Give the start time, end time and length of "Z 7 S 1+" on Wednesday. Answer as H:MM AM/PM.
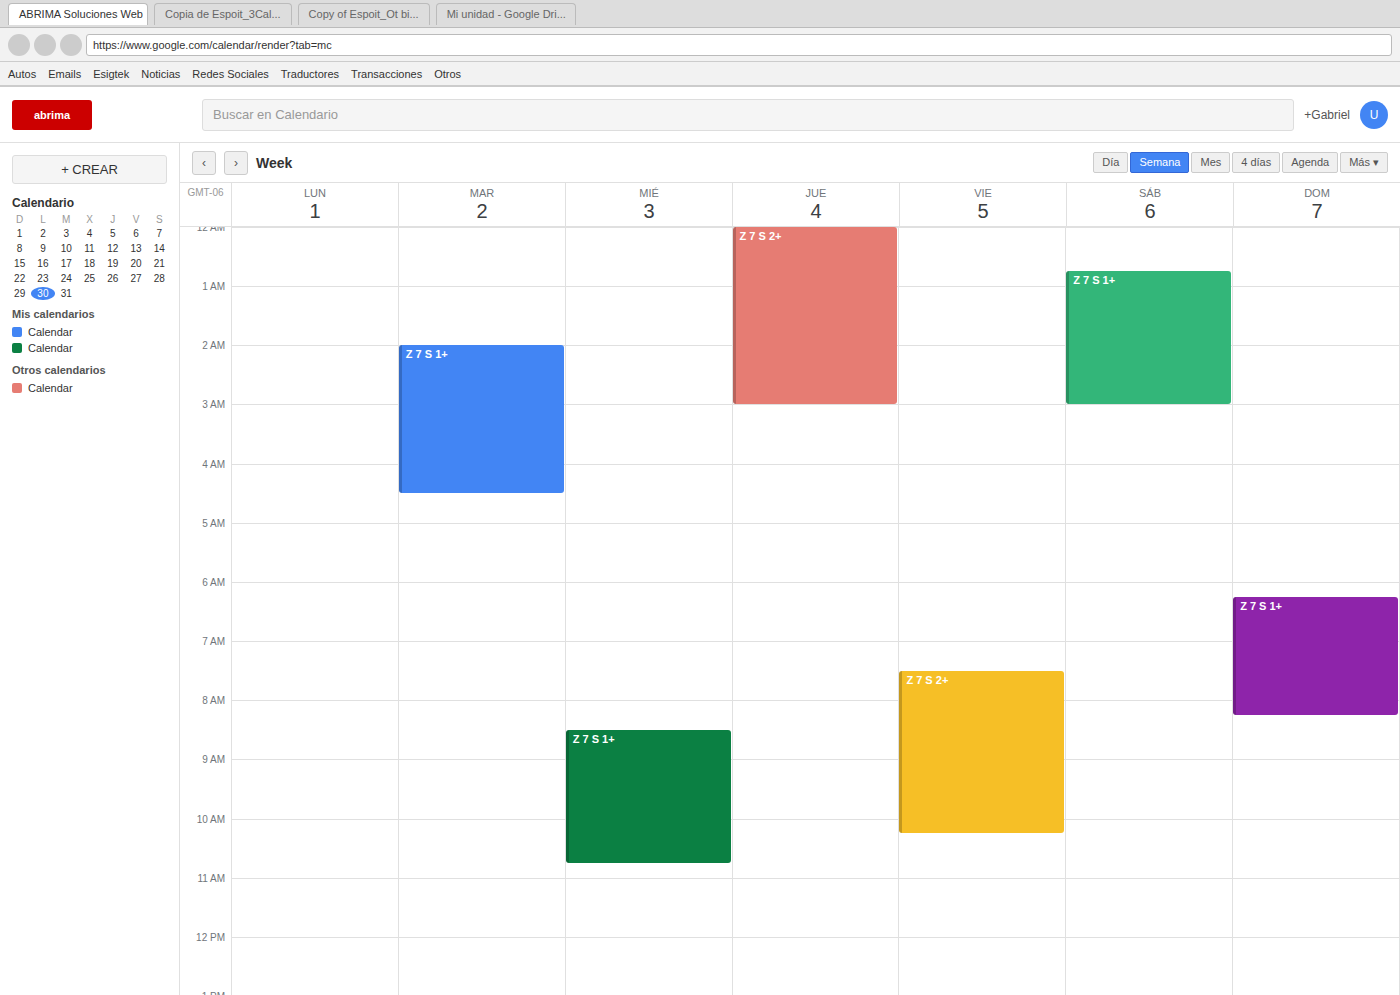
8:30 AM to 10:45 AM, 2 hours 15 minutes